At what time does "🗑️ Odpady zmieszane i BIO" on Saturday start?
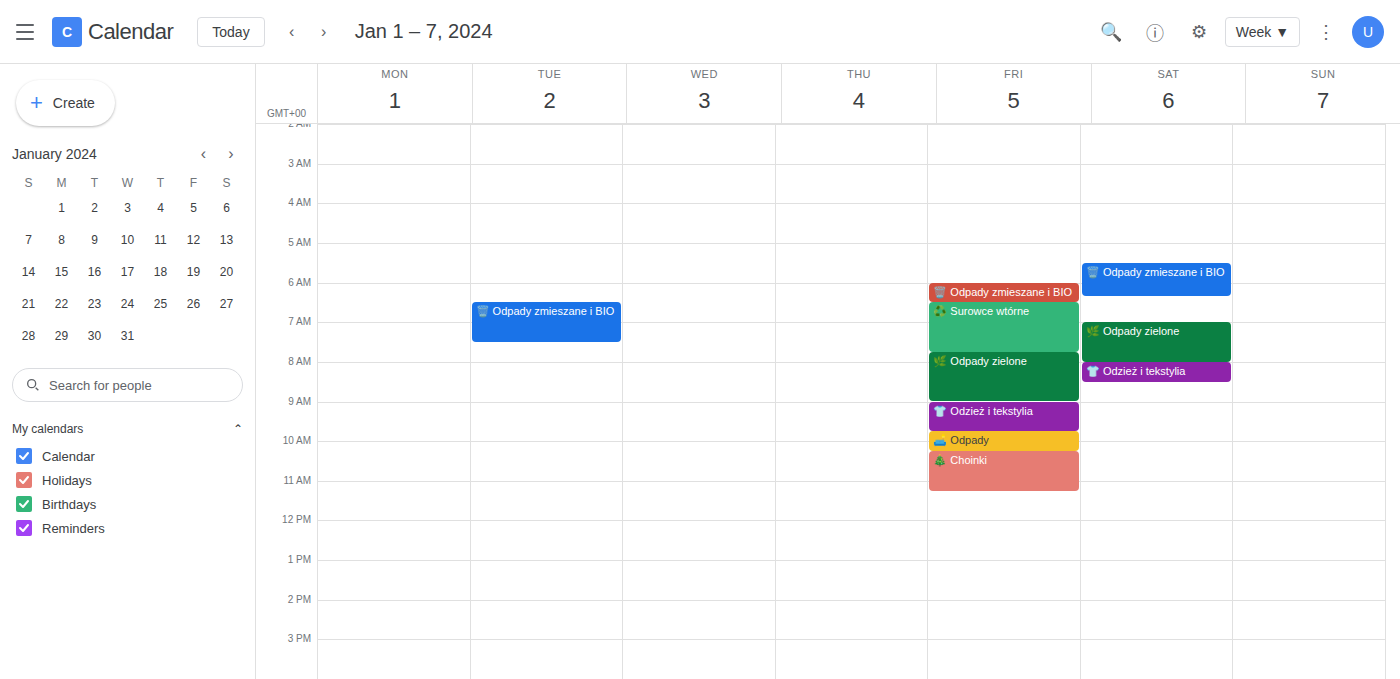
05:30